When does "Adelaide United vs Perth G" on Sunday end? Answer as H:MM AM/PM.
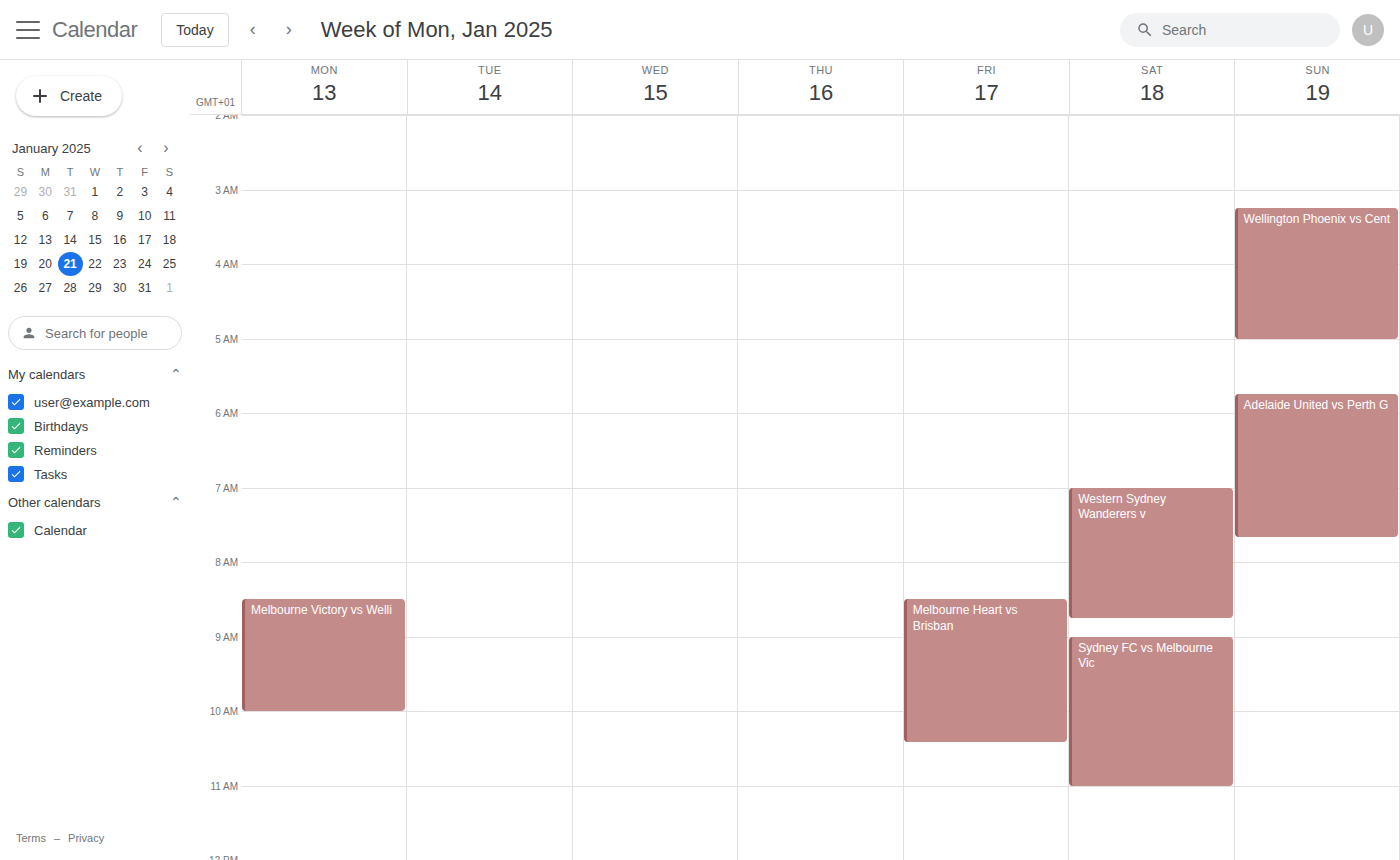
7:40 AM